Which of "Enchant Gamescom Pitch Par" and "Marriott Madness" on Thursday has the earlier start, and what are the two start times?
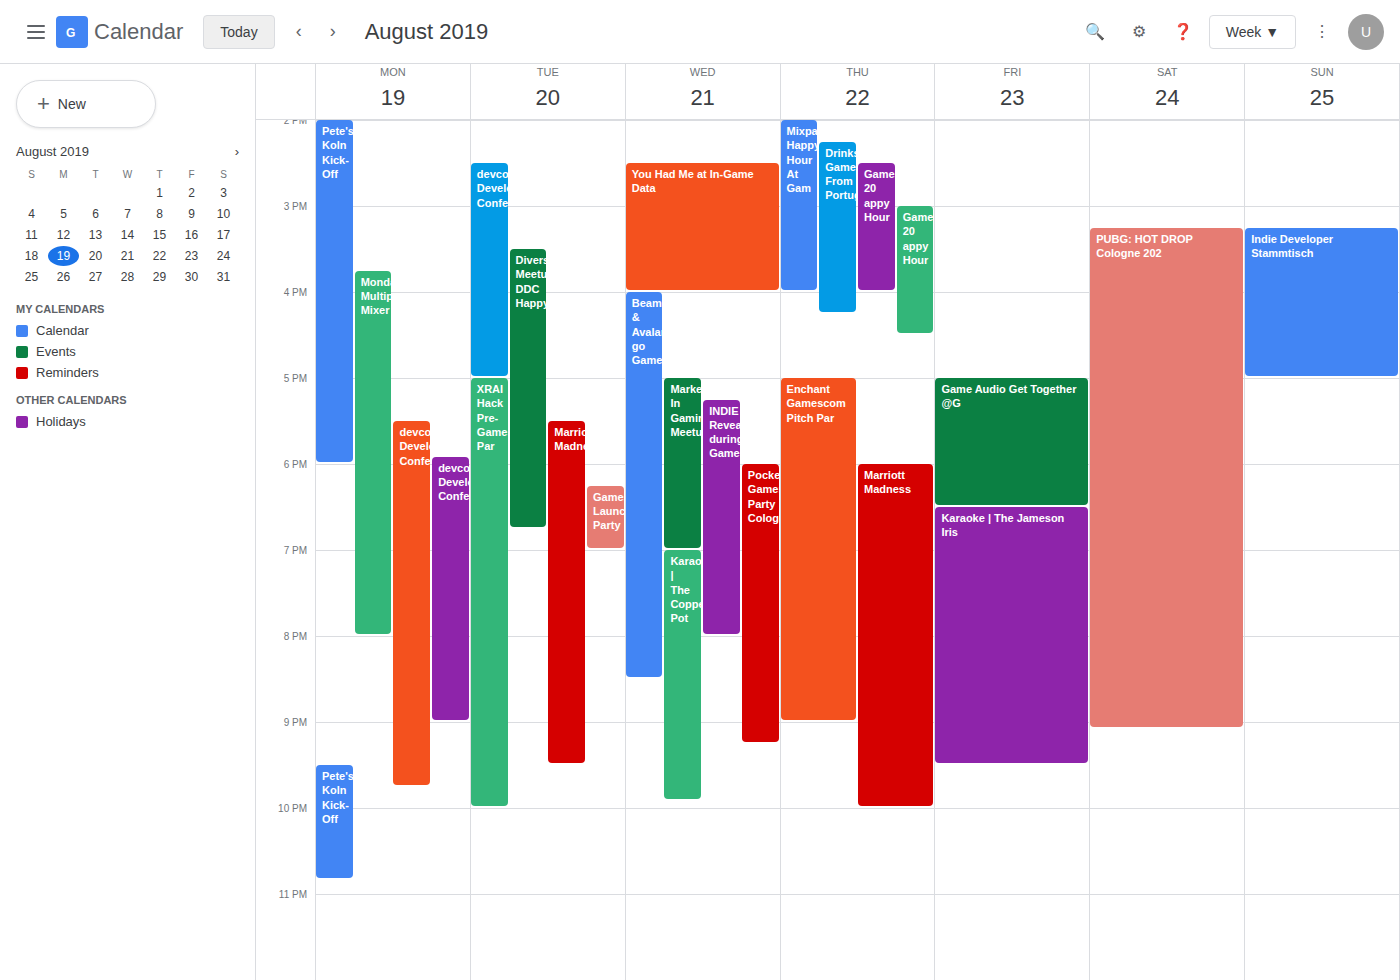
"Enchant Gamescom Pitch Par" 5:00 PM; "Marriott Madness" 6:00 PM.